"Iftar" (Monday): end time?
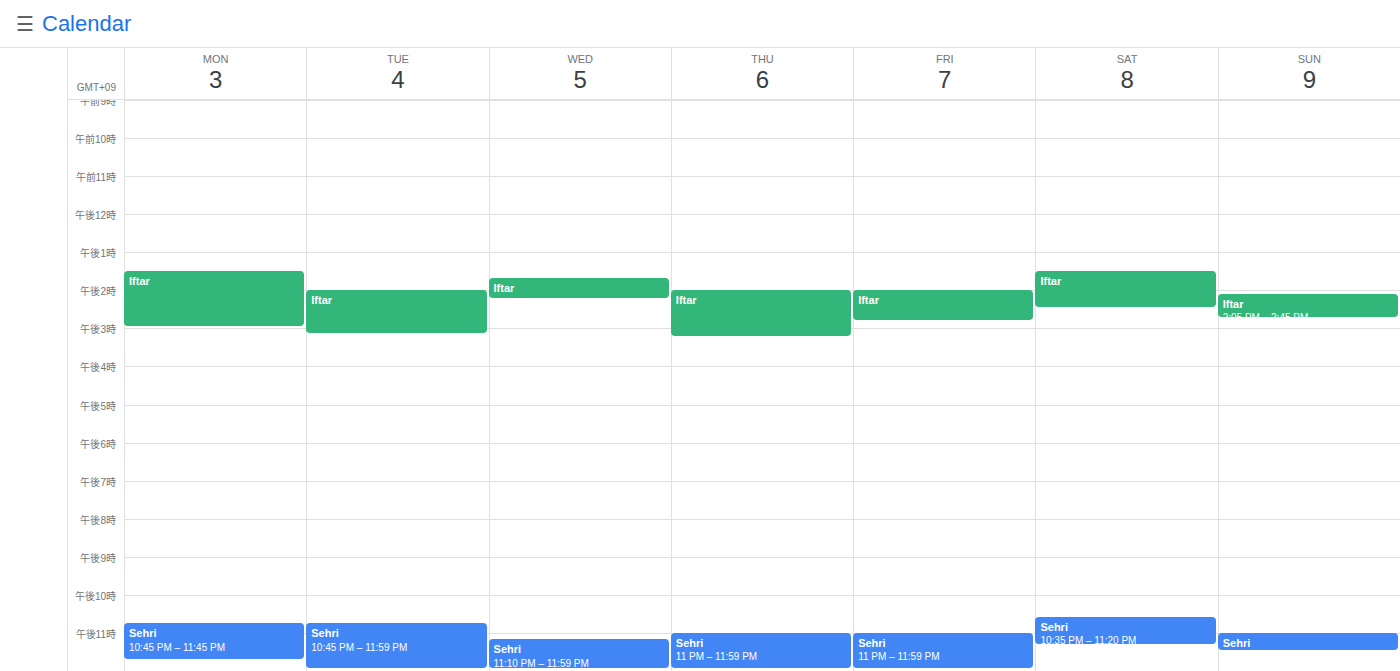
3:00 PM